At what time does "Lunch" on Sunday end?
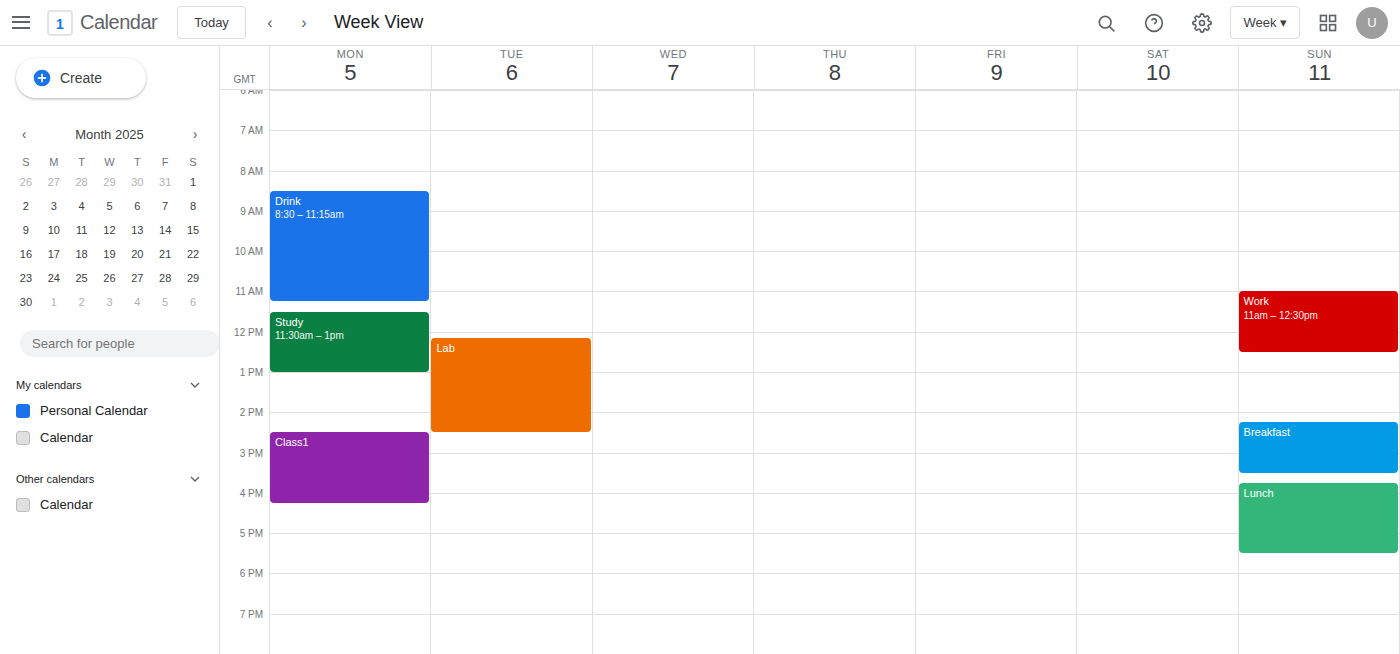
5:30 PM